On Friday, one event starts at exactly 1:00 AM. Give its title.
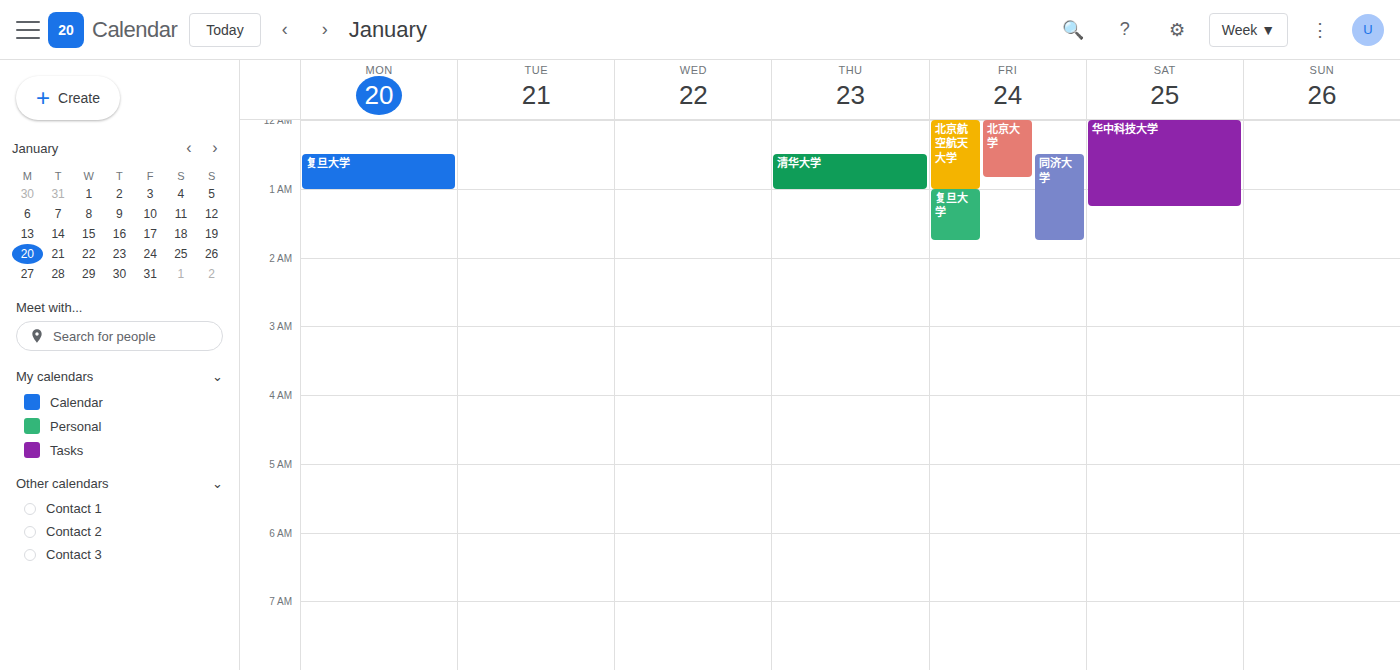
"复旦大学"